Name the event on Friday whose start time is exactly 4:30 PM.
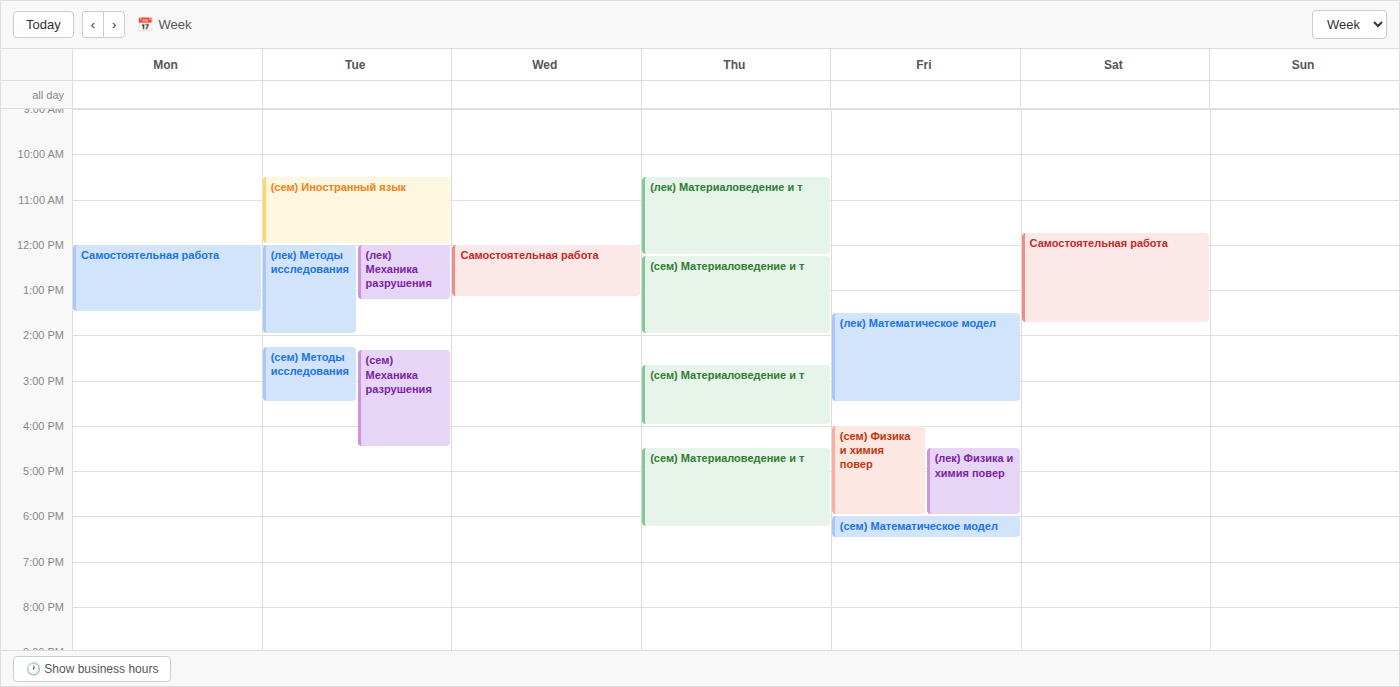
"(лек) Физика и химия повер"